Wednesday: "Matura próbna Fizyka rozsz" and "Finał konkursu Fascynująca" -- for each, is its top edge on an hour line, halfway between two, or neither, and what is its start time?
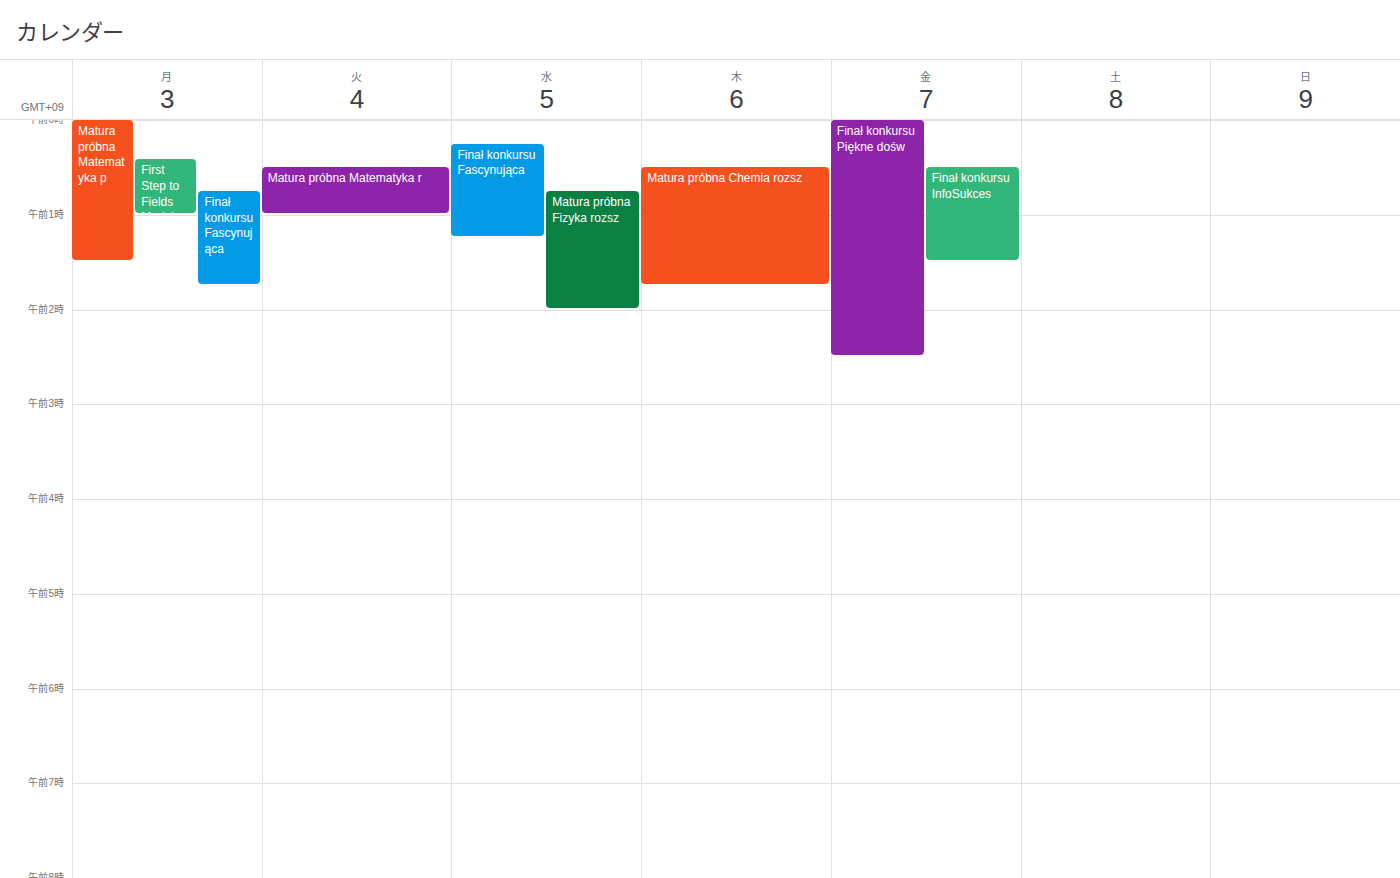
"Matura próbna Fizyka rozsz": 12:45 AM, neither: three quarters of the way from the 12 AM line to the 1 AM line. "Finał konkursu Fascynująca": 12:15 AM, neither: a quarter of the way from the 12 AM line to the 1 AM line.